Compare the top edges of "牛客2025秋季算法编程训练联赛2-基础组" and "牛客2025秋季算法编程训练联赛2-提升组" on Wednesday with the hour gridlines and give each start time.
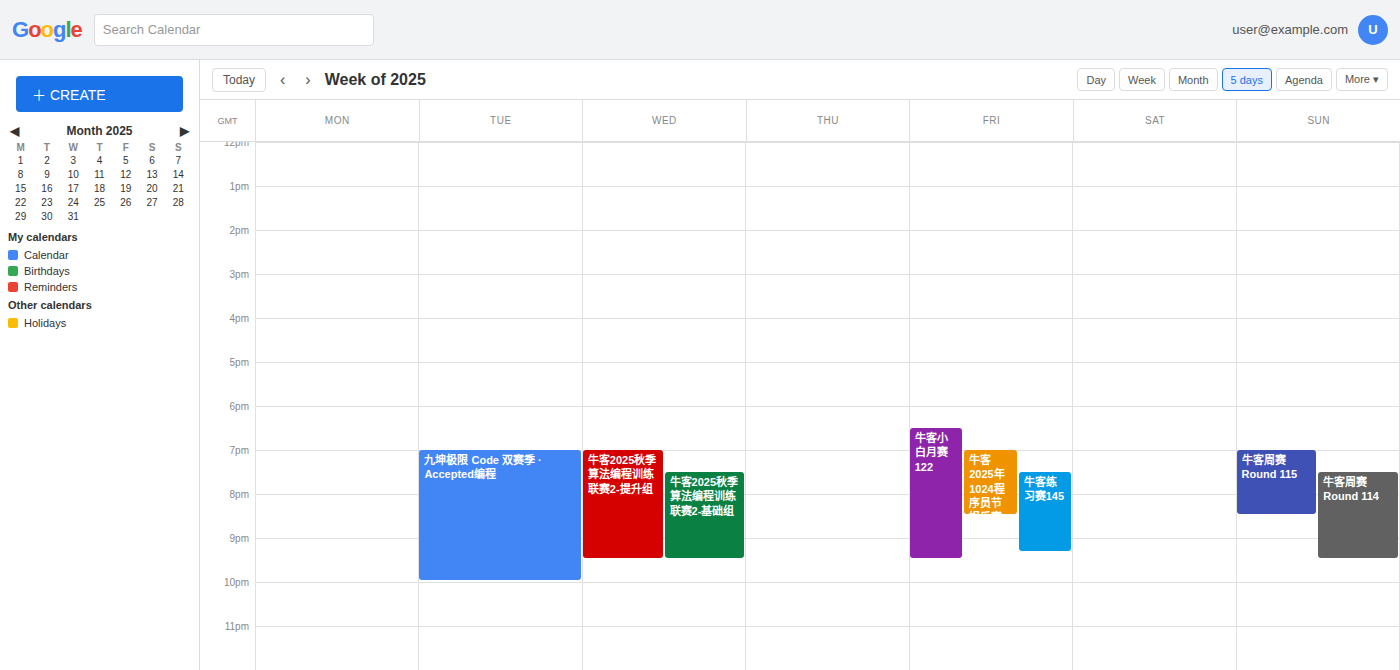
"牛客2025秋季算法编程训练联赛2-基础组": 19:30, halfway between the 19:00 and 20:00 lines. "牛客2025秋季算法编程训练联赛2-提升组": 19:00, exactly on the 19:00 line.